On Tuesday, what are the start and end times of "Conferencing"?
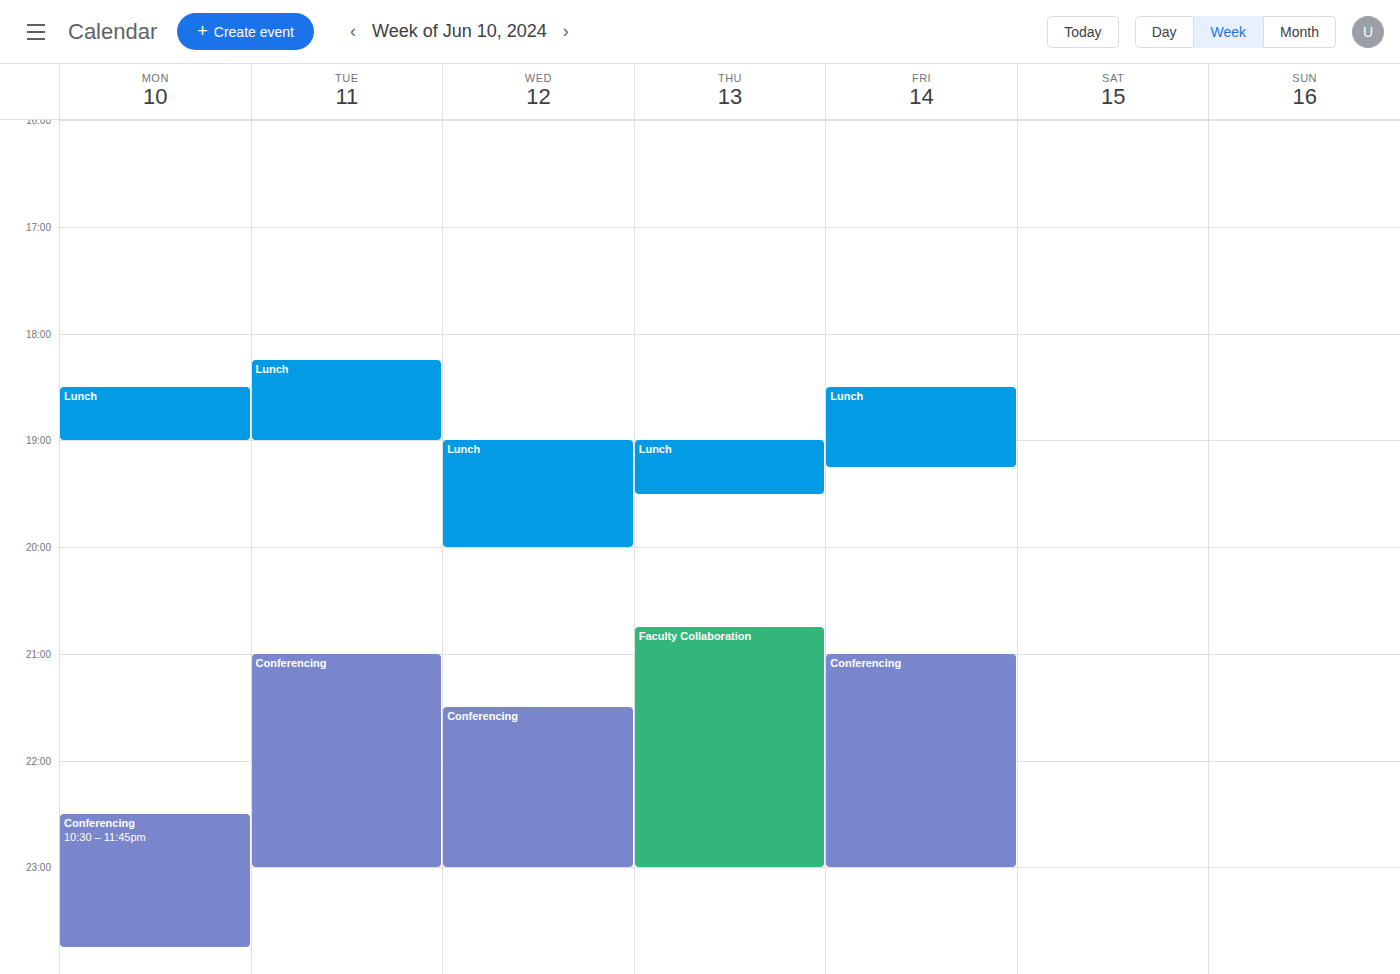
9:00 PM to 11:00 PM